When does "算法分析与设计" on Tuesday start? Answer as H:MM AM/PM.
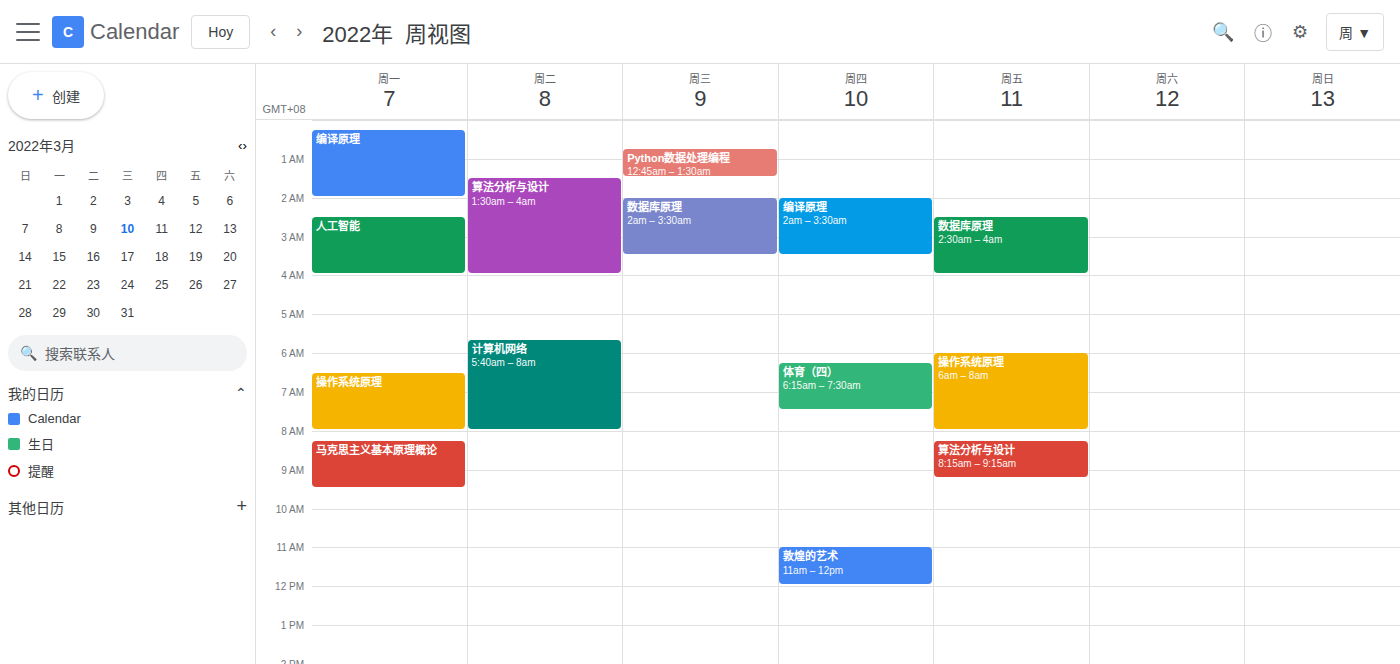
1:30 AM